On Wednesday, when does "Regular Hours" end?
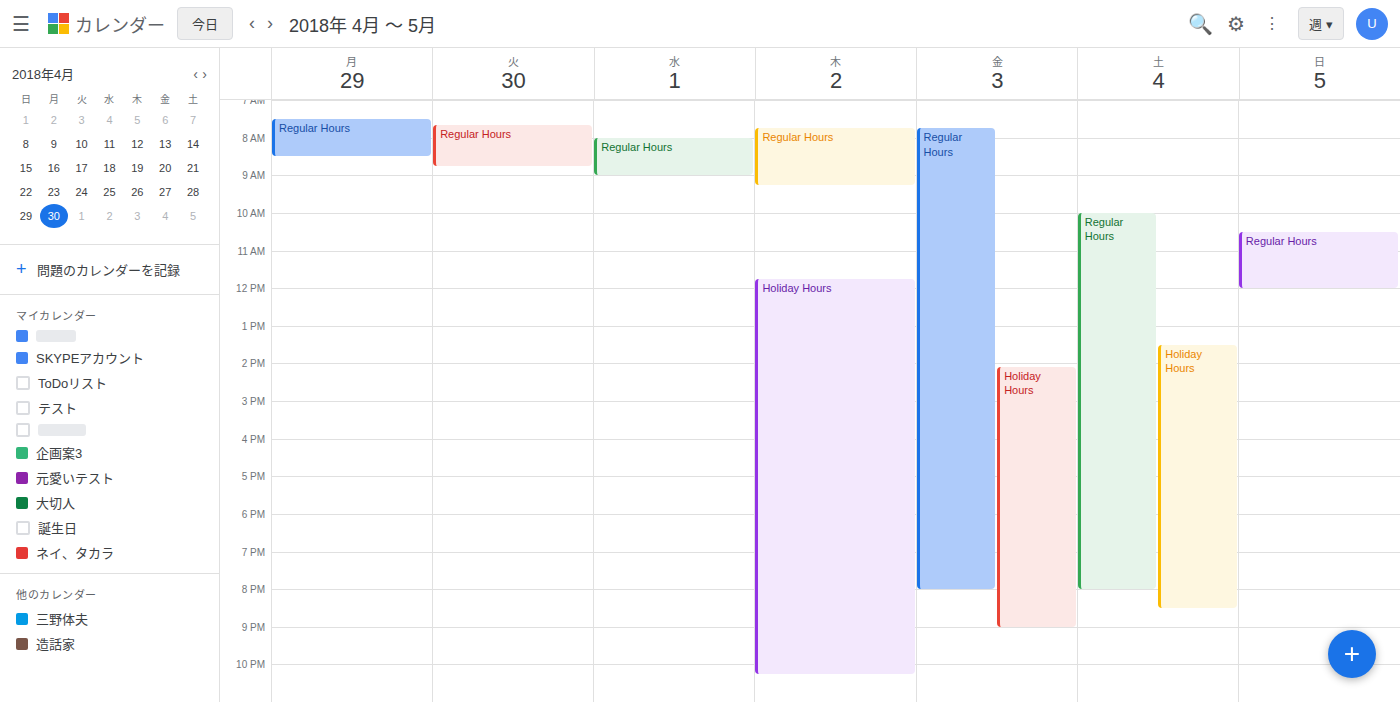
9:00 AM